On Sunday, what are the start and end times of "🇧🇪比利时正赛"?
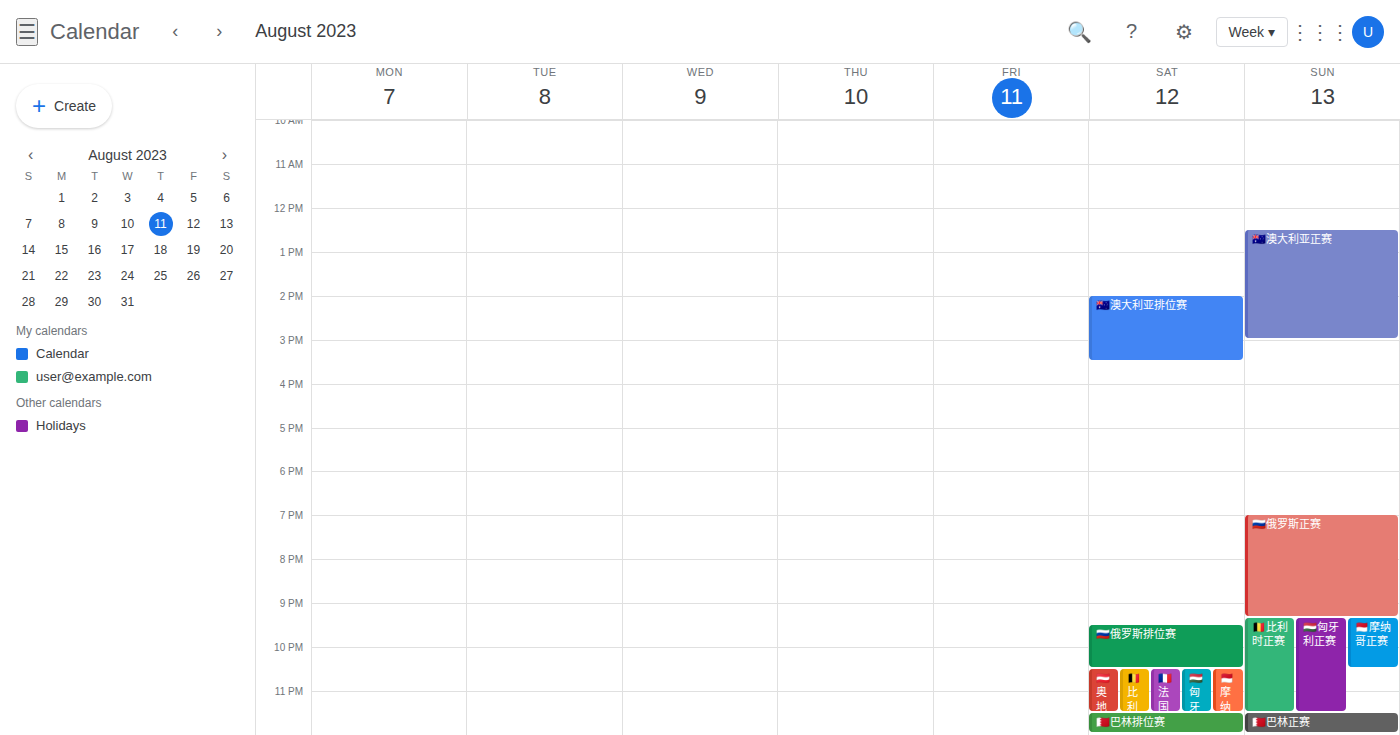
9:20 PM to 11:30 PM